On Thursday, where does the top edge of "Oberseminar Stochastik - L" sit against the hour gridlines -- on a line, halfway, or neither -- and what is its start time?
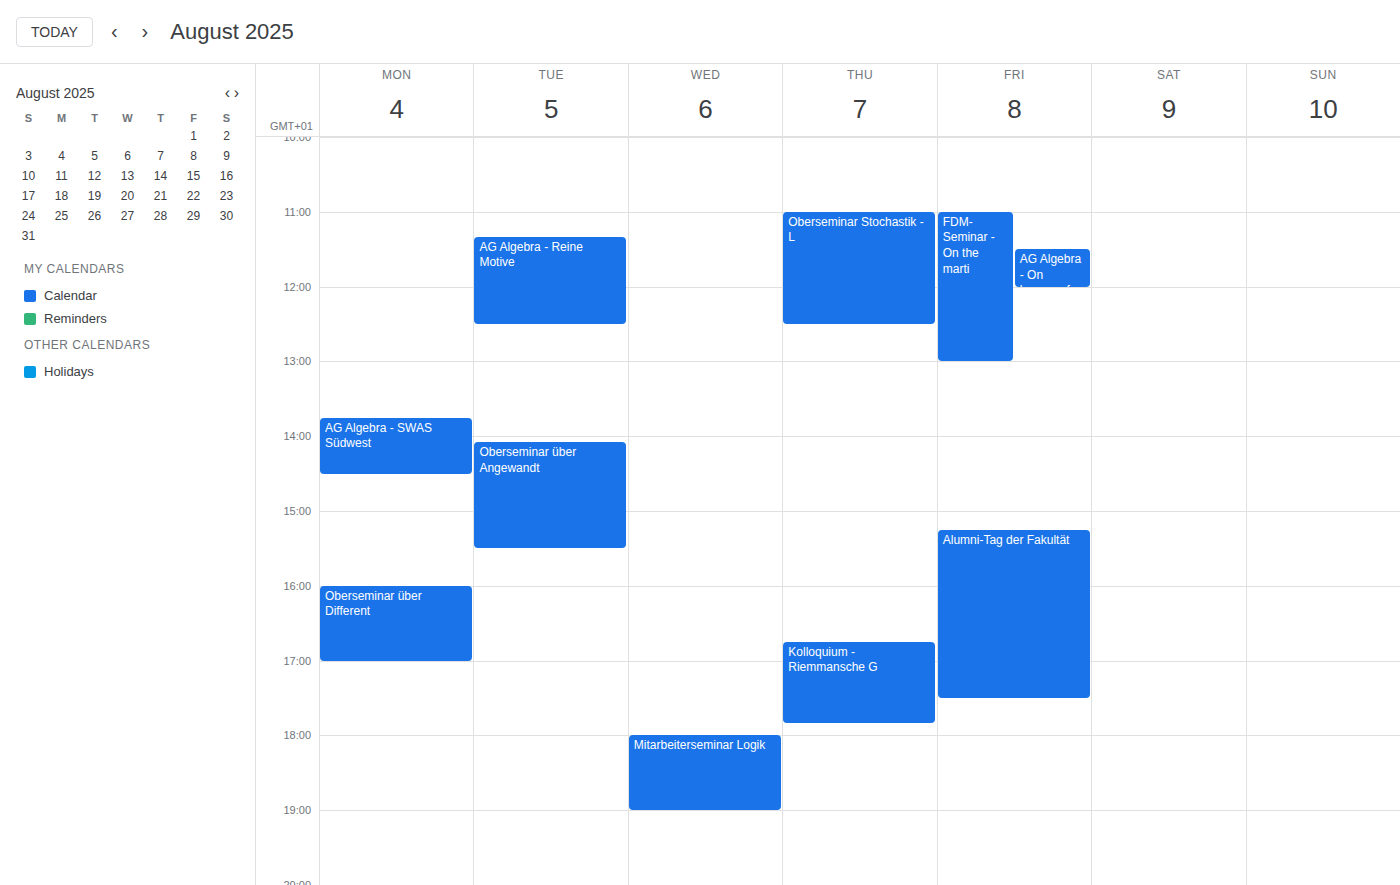
11:00 -- exactly on the 11:00 line.